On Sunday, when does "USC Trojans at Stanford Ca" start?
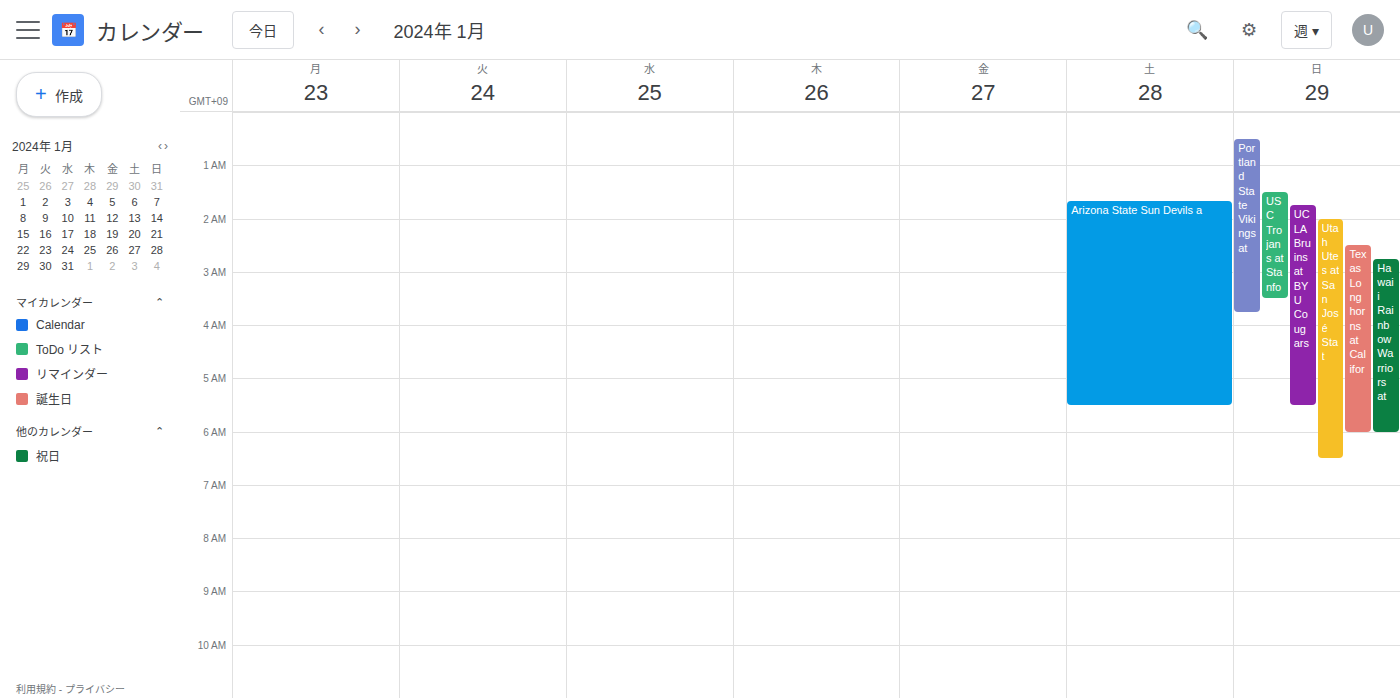
1:30 AM